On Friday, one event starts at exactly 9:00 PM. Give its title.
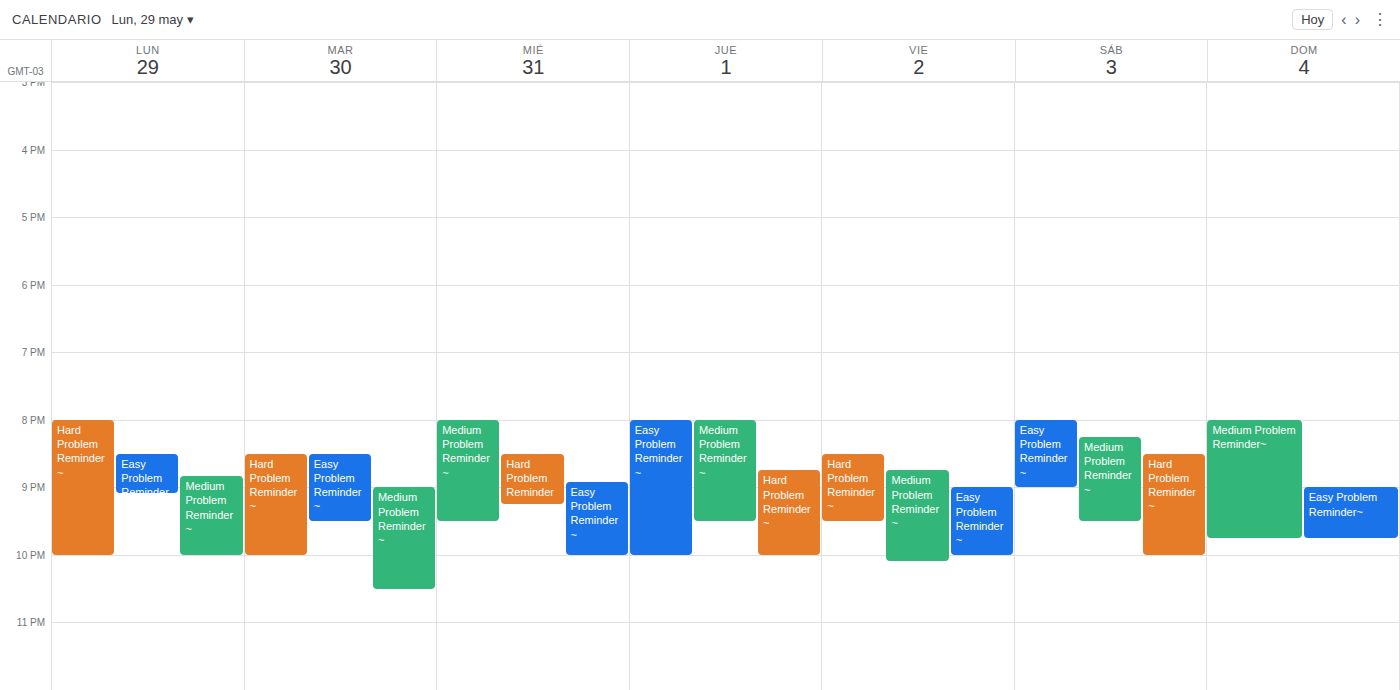
"Easy Problem Reminder~"